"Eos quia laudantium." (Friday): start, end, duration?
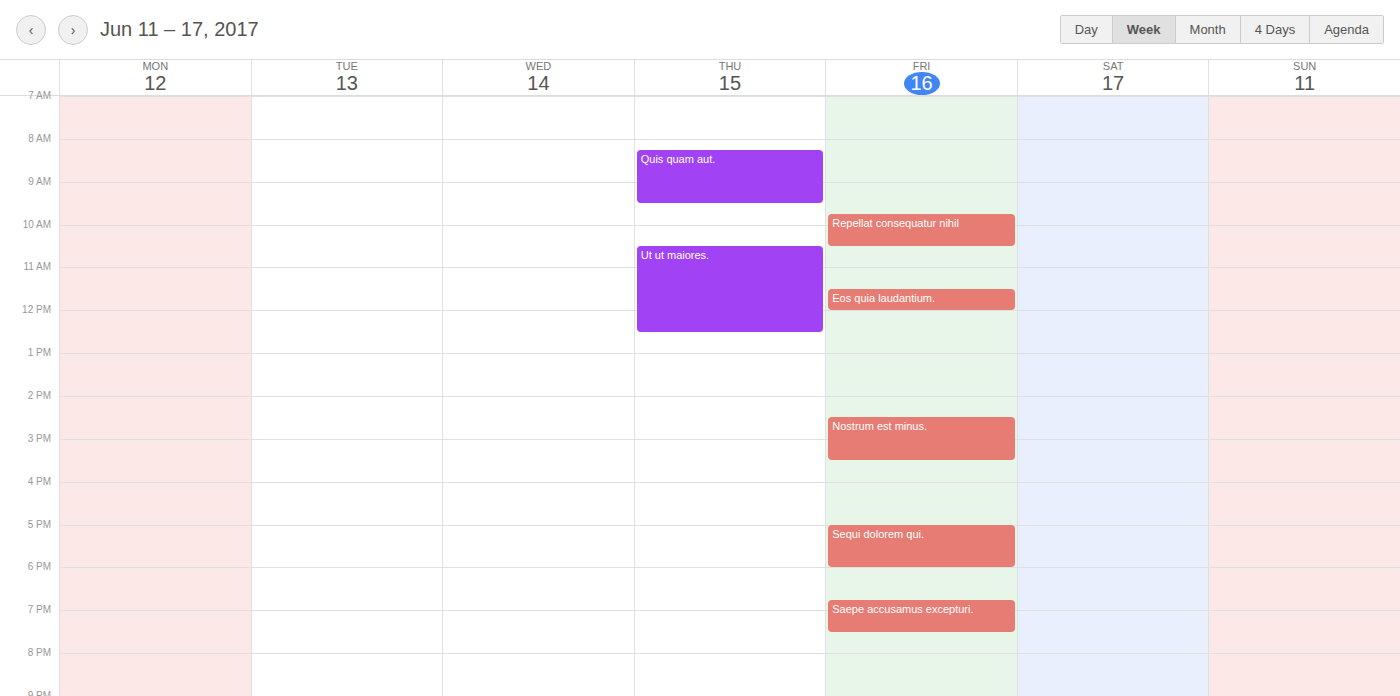
11:30 AM to 12:00 PM, 30 minutes